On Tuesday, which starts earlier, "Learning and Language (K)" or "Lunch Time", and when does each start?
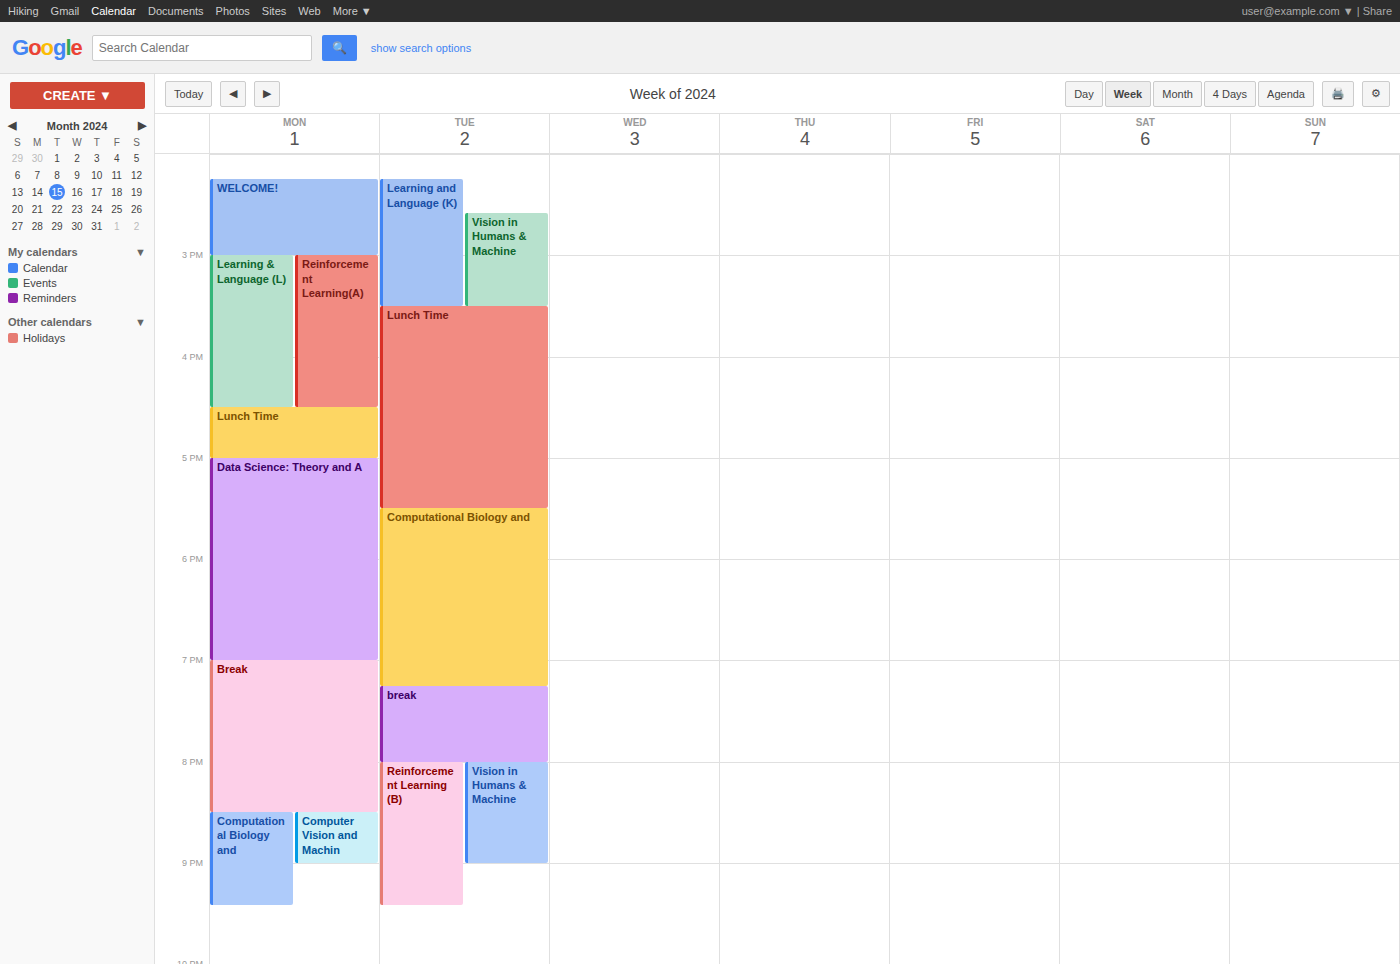
"Learning and Language (K)" 2:15 PM; "Lunch Time" 3:30 PM.